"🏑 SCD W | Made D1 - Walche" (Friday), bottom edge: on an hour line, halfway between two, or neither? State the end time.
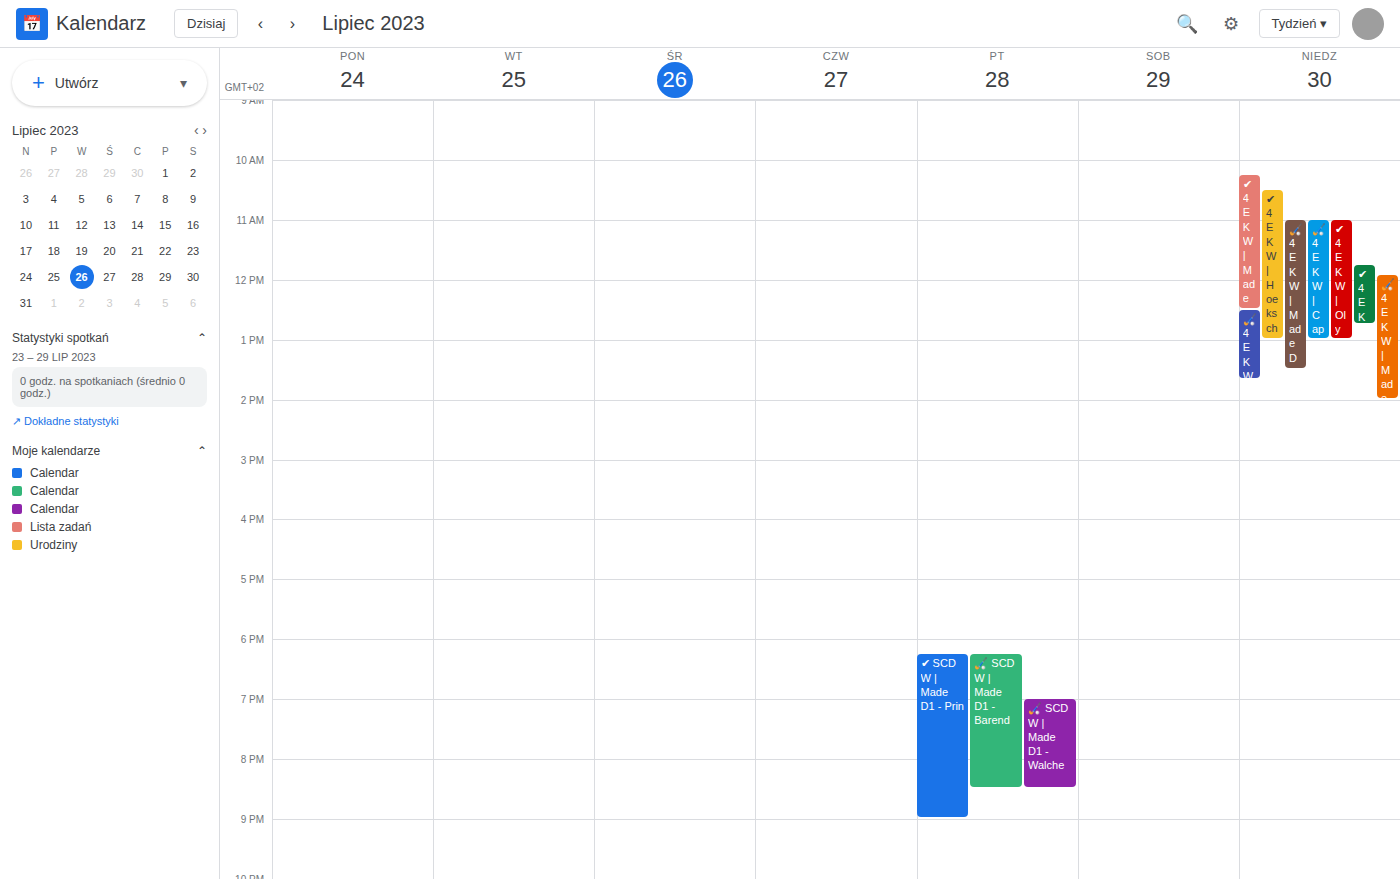
8:30 PM -- halfway between the 8 PM and 9 PM lines.